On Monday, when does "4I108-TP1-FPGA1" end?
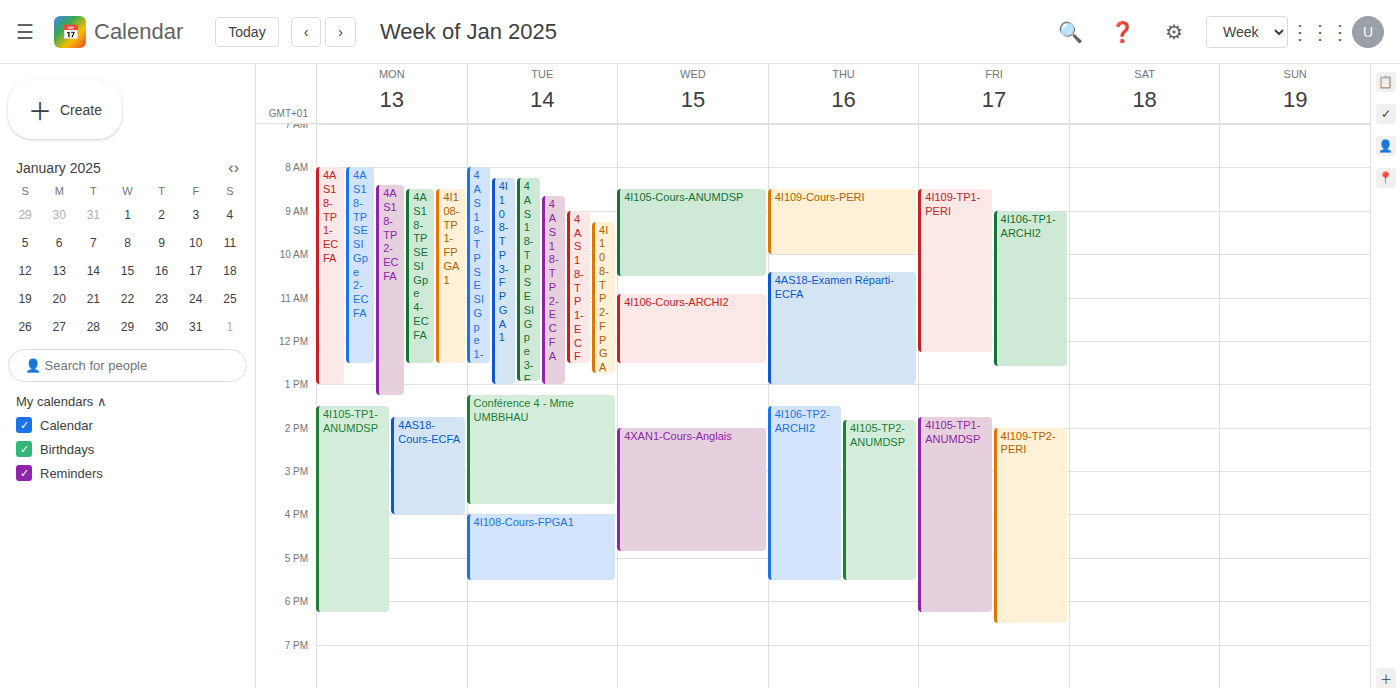
12:30 PM